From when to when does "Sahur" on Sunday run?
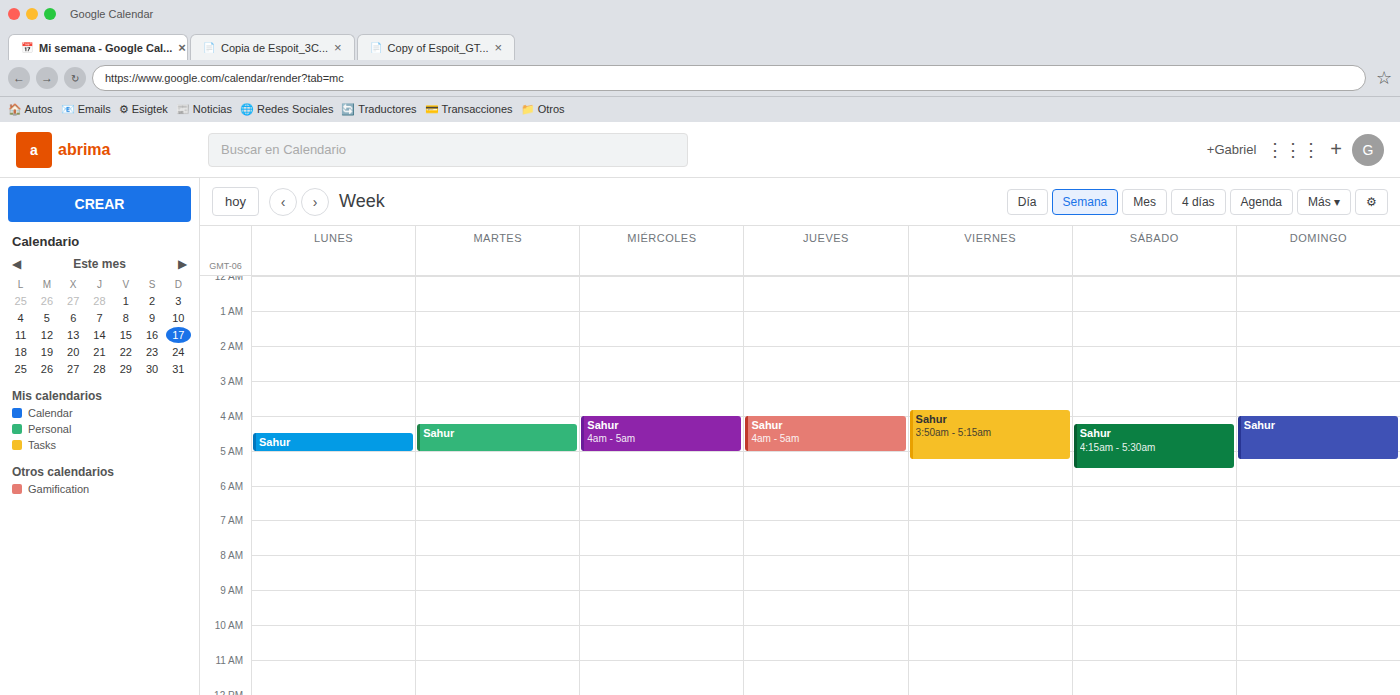
4:00 AM to 5:15 AM